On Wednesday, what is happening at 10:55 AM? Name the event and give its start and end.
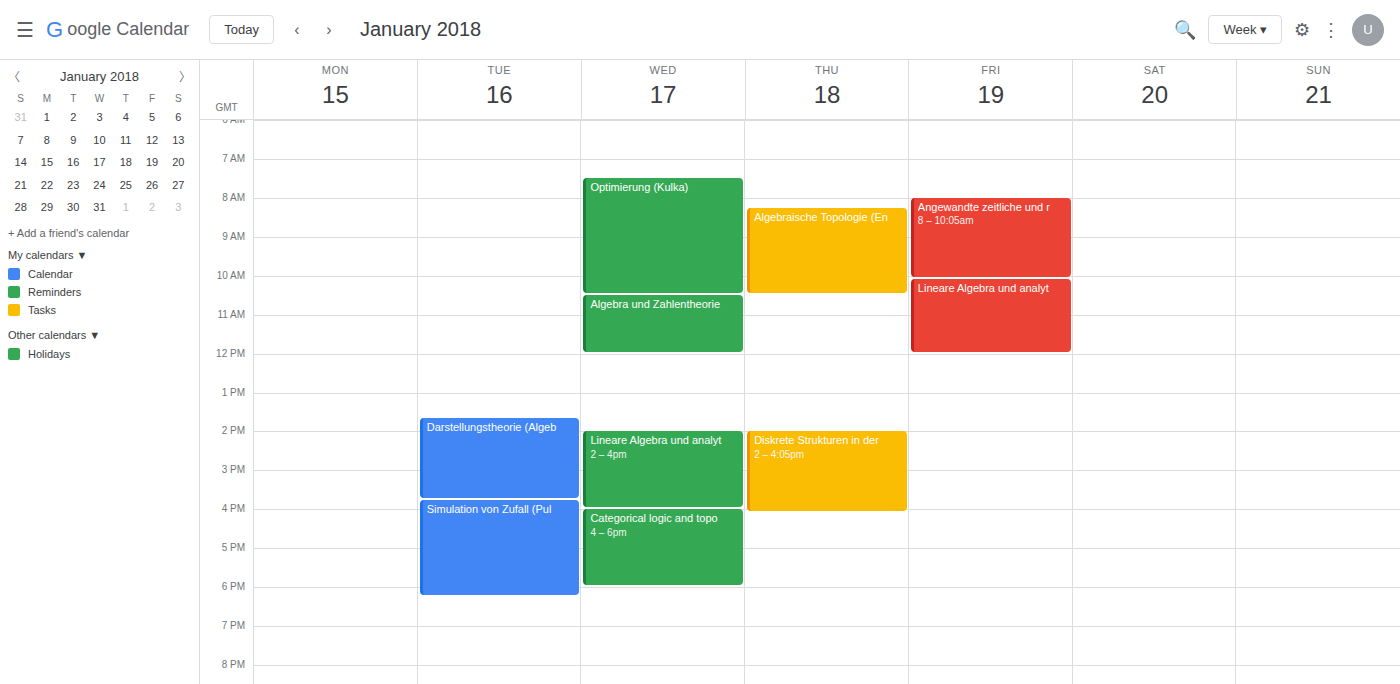
"Algebra und Zahlentheorie", 10:30 AM to 12:00 PM